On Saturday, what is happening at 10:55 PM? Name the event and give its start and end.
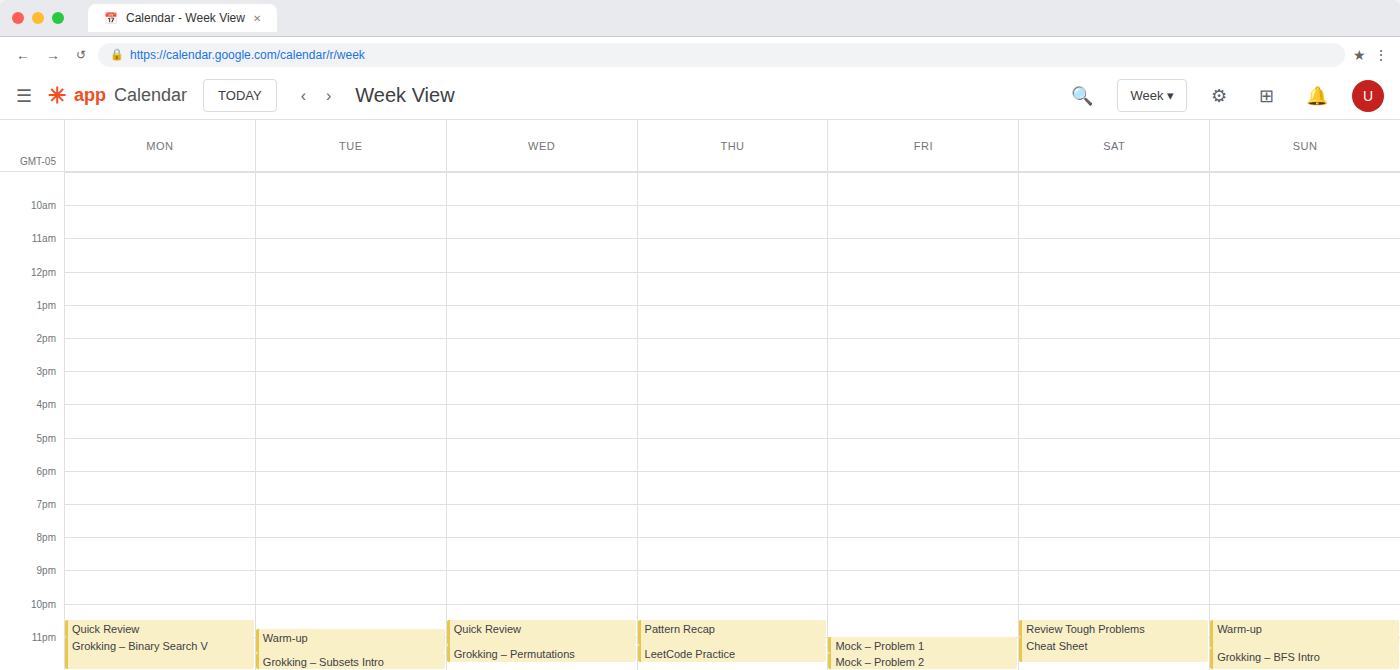
"Review Tough Problems", 10:30 PM to 11:00 PM